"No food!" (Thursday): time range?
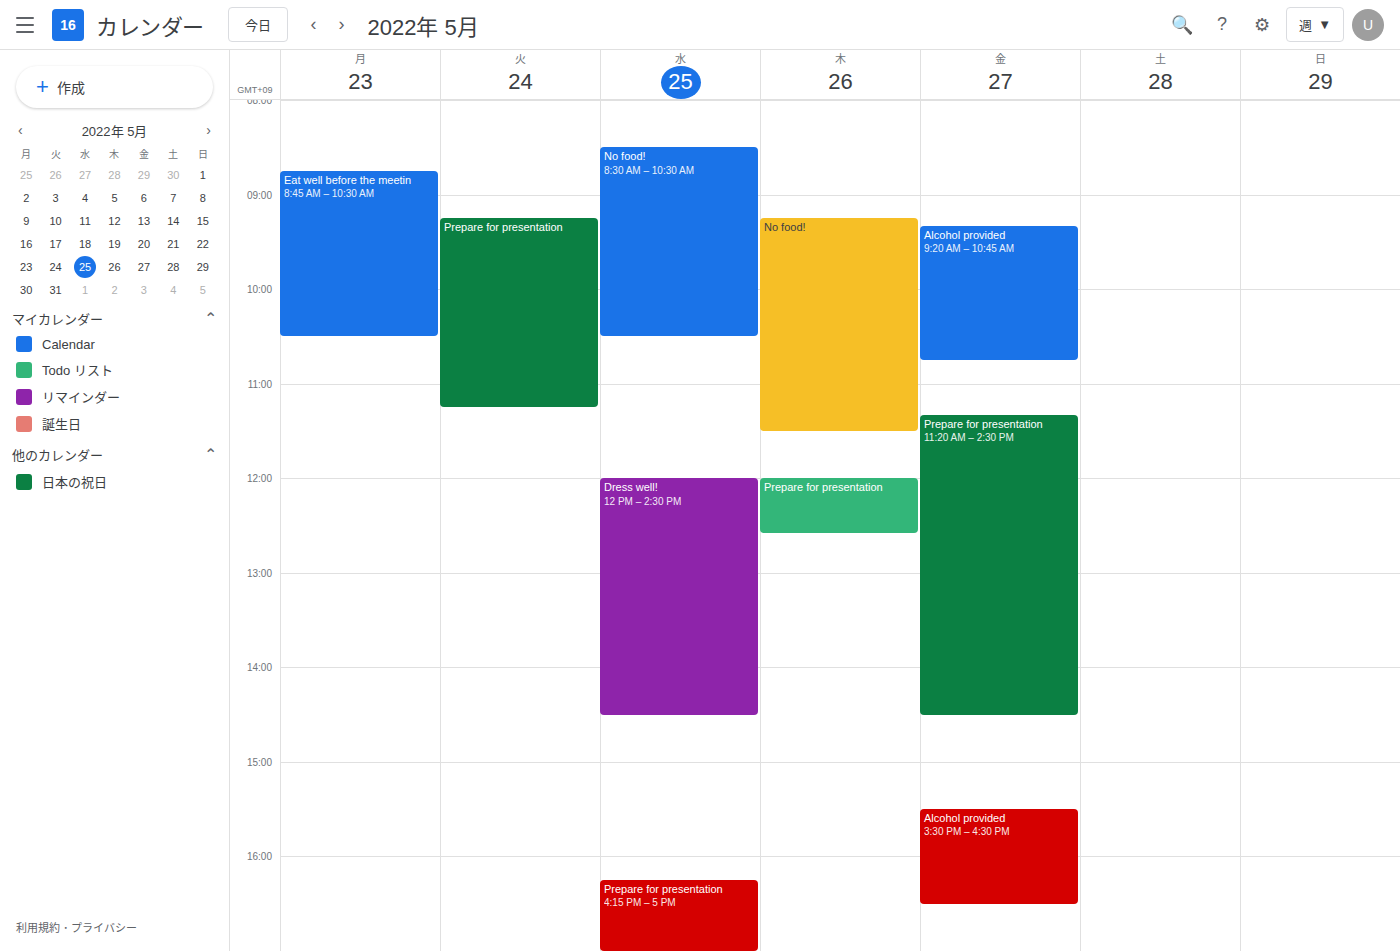
9:15 AM to 11:30 AM